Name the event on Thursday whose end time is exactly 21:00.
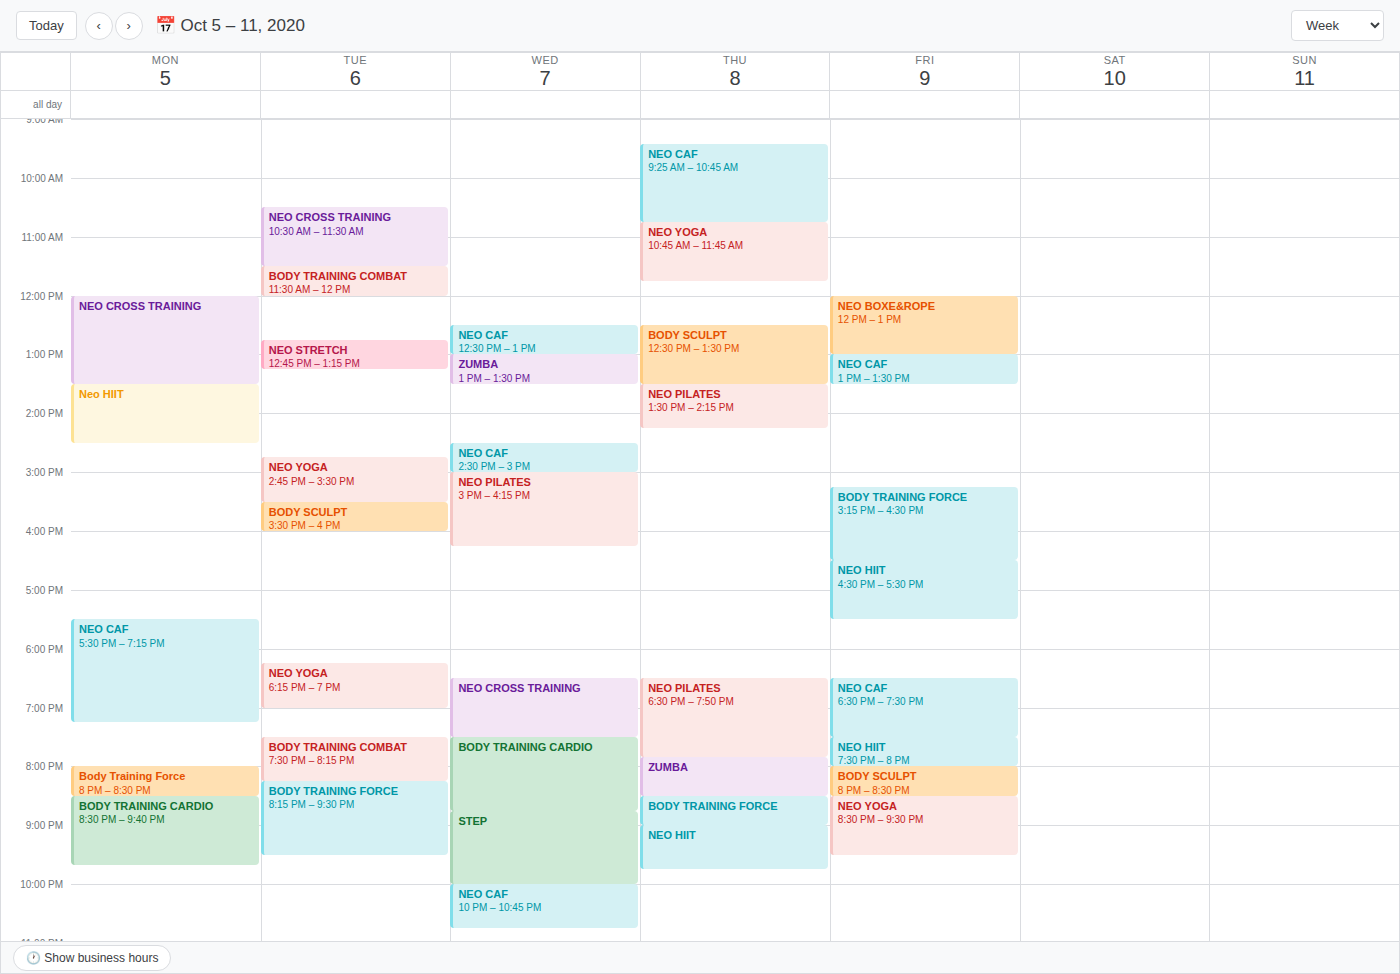
"BODY TRAINING FORCE"